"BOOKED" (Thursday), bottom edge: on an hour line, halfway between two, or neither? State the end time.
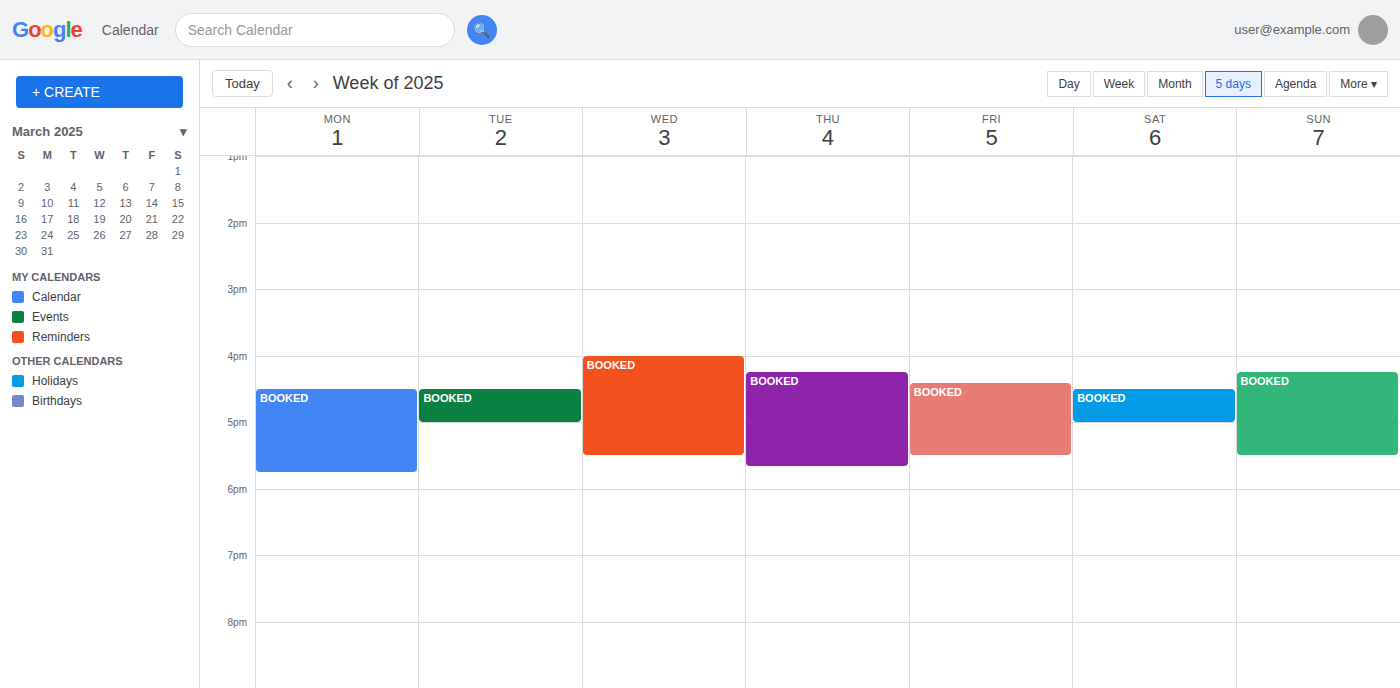
5:40 PM -- neither: 40 minutes below the 5 PM line and 20 minutes above the 6 PM line.